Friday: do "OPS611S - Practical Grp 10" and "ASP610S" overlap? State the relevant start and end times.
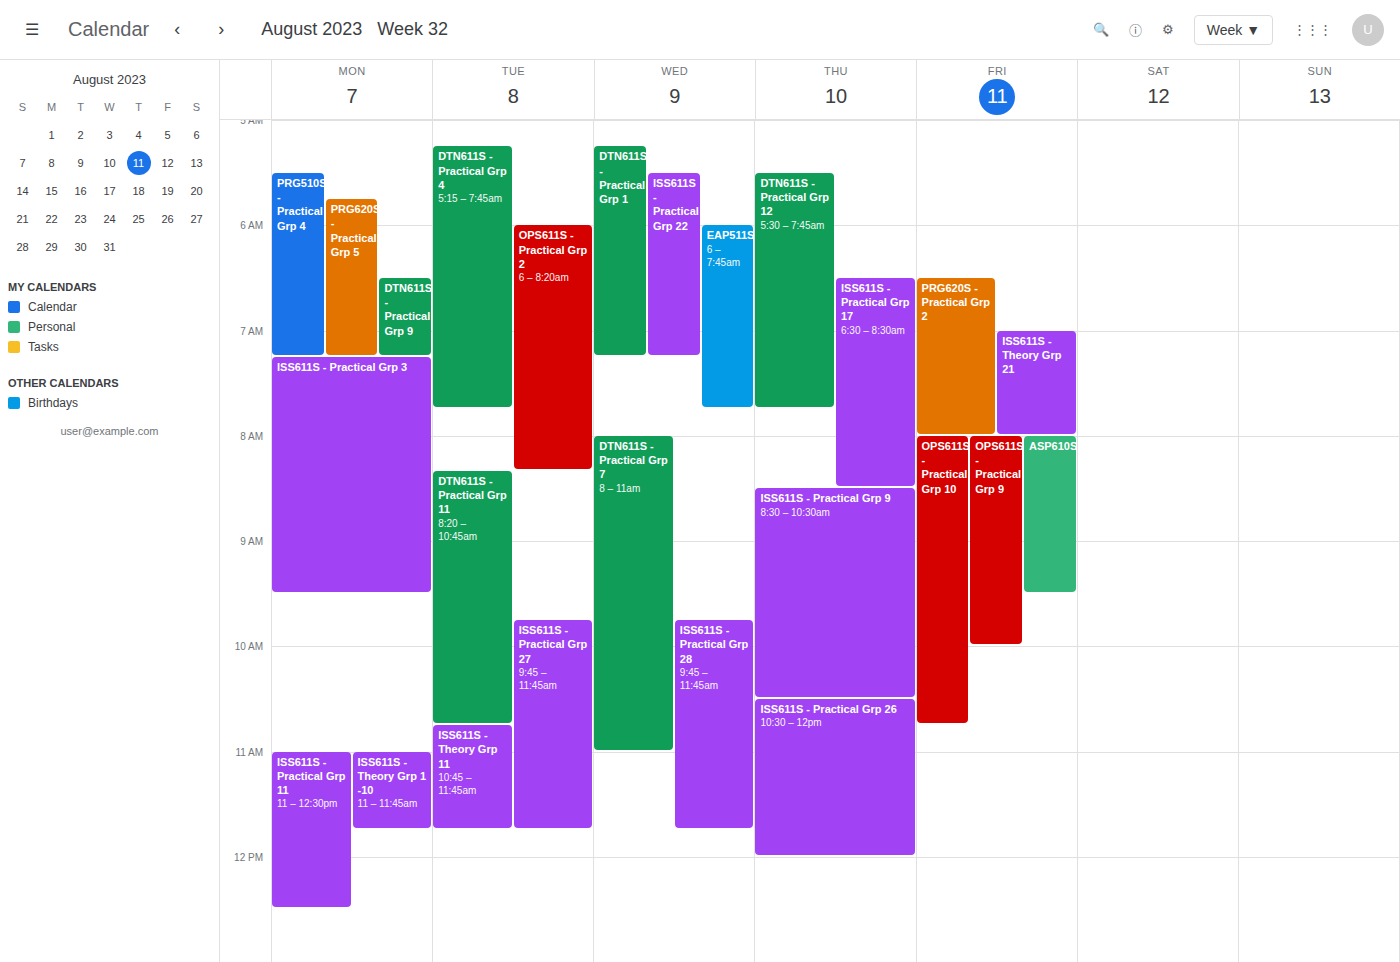
"ASP610S" runs 8:00 AM to 9:30 AM, inside "OPS611S - Practical Grp 10" -- they overlap.